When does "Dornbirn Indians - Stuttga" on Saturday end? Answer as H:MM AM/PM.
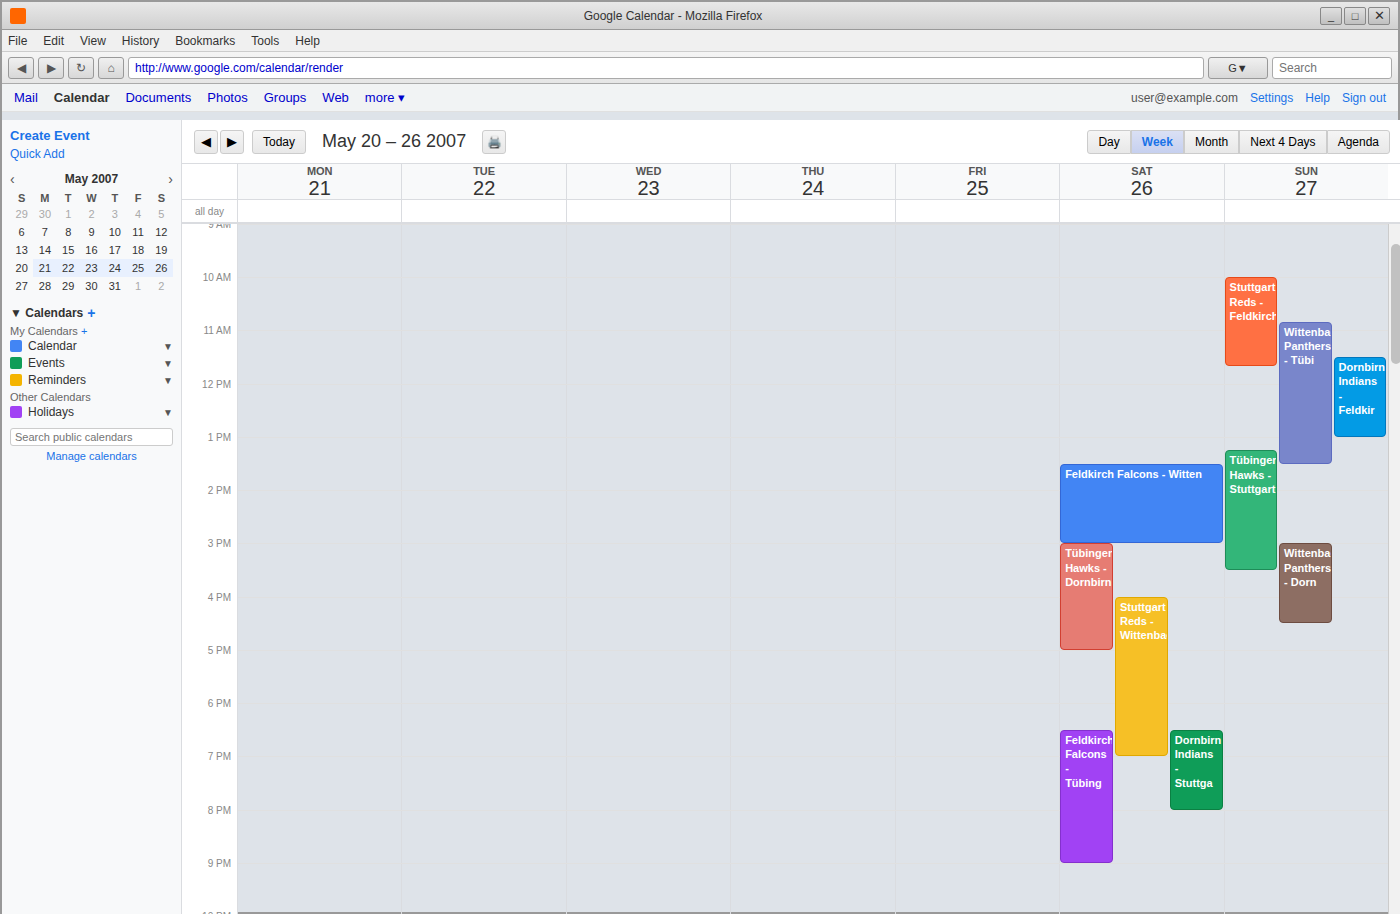
8:00 PM